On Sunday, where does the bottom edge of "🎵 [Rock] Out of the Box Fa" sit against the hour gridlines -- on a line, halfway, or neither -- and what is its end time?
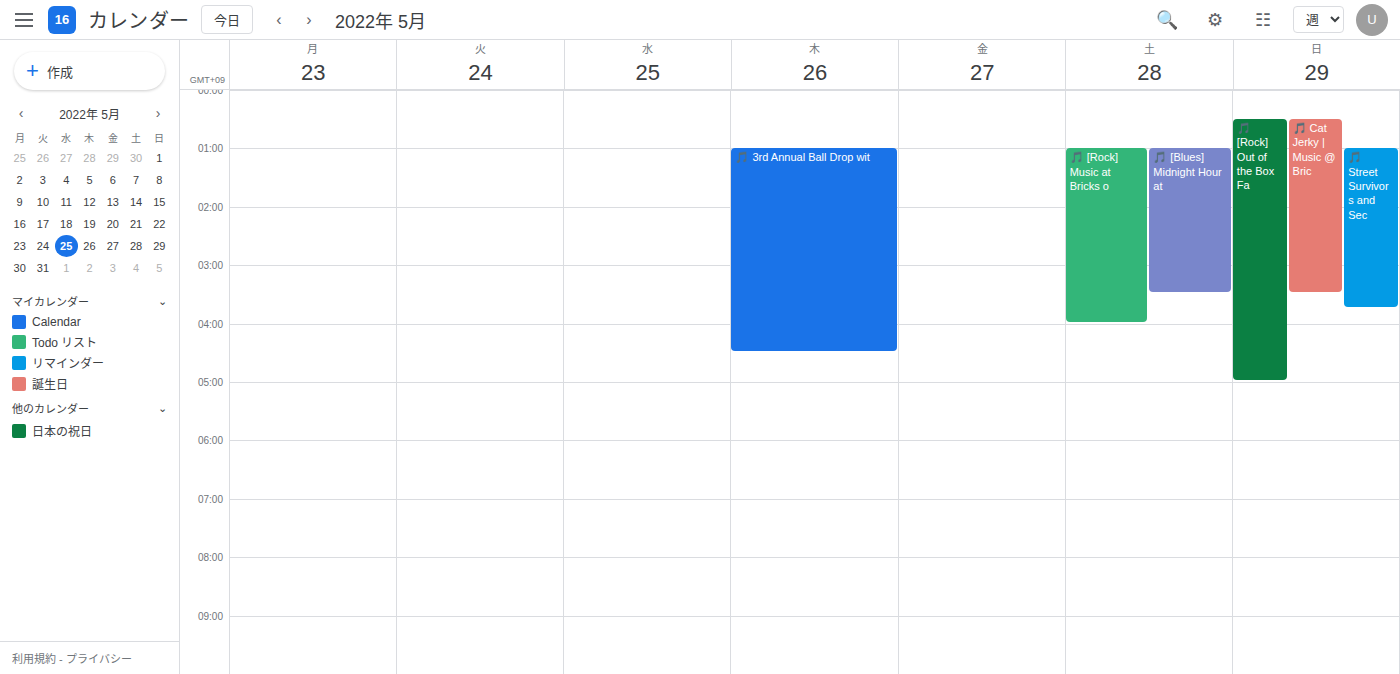
05:00 -- exactly on the 05:00 line.